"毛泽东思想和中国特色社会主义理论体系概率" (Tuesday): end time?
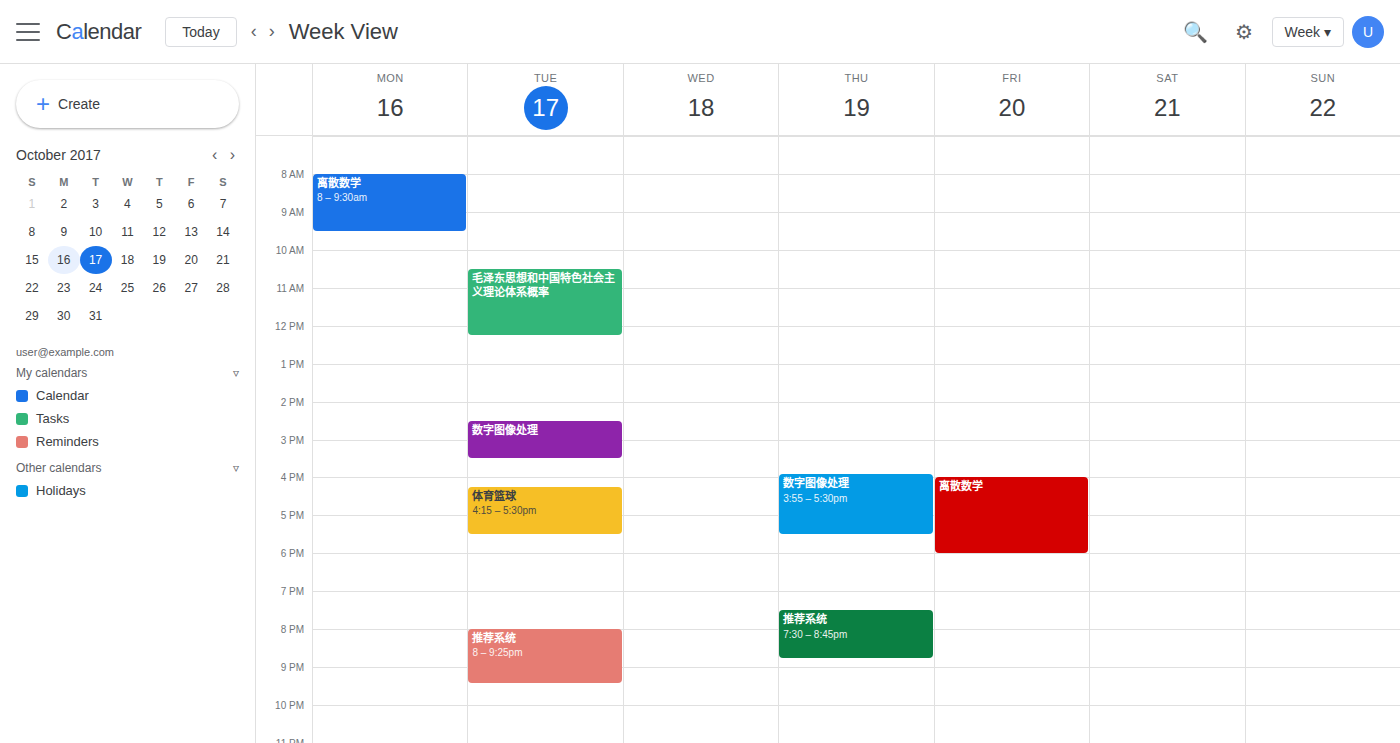
12:15 PM